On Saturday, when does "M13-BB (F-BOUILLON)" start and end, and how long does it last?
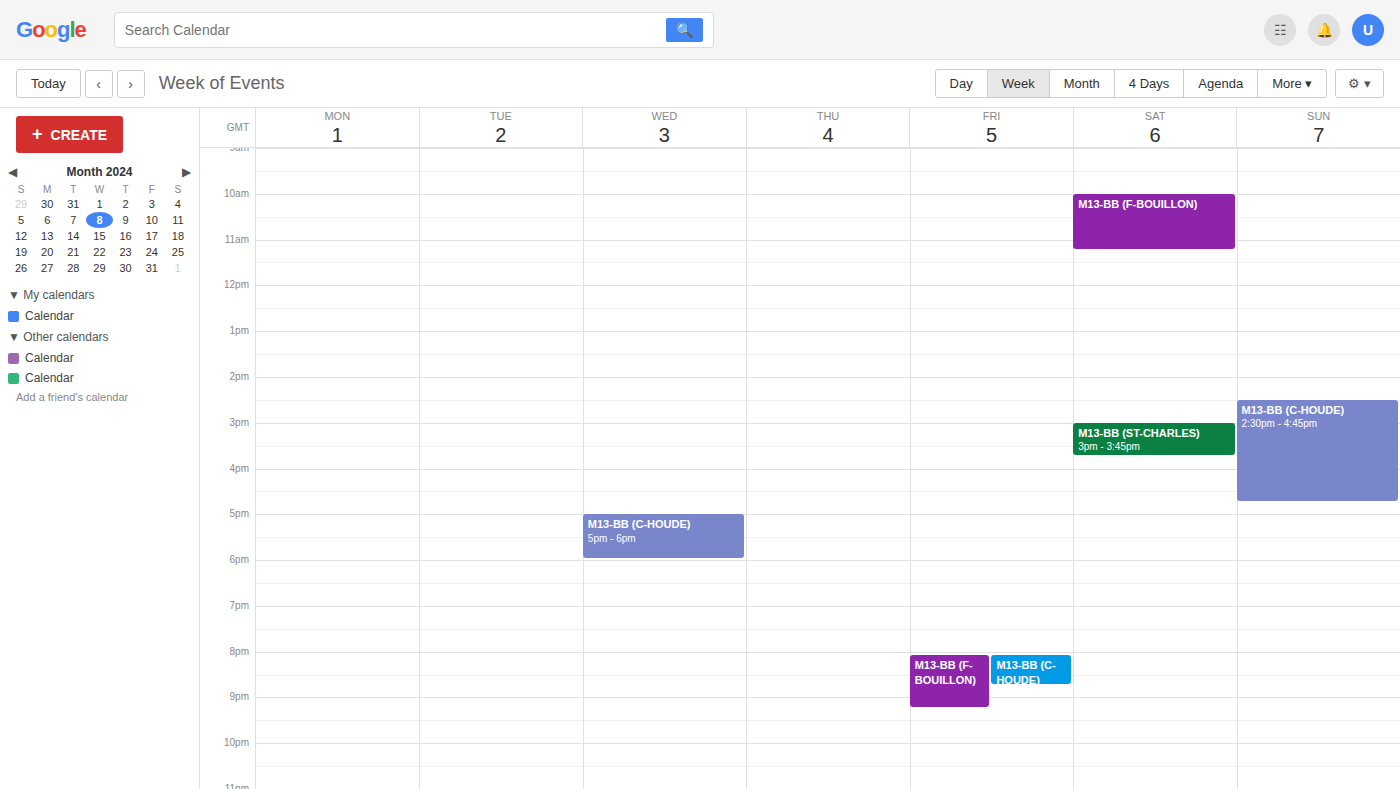
10:00 AM to 11:15 AM, 1 hour 15 minutes